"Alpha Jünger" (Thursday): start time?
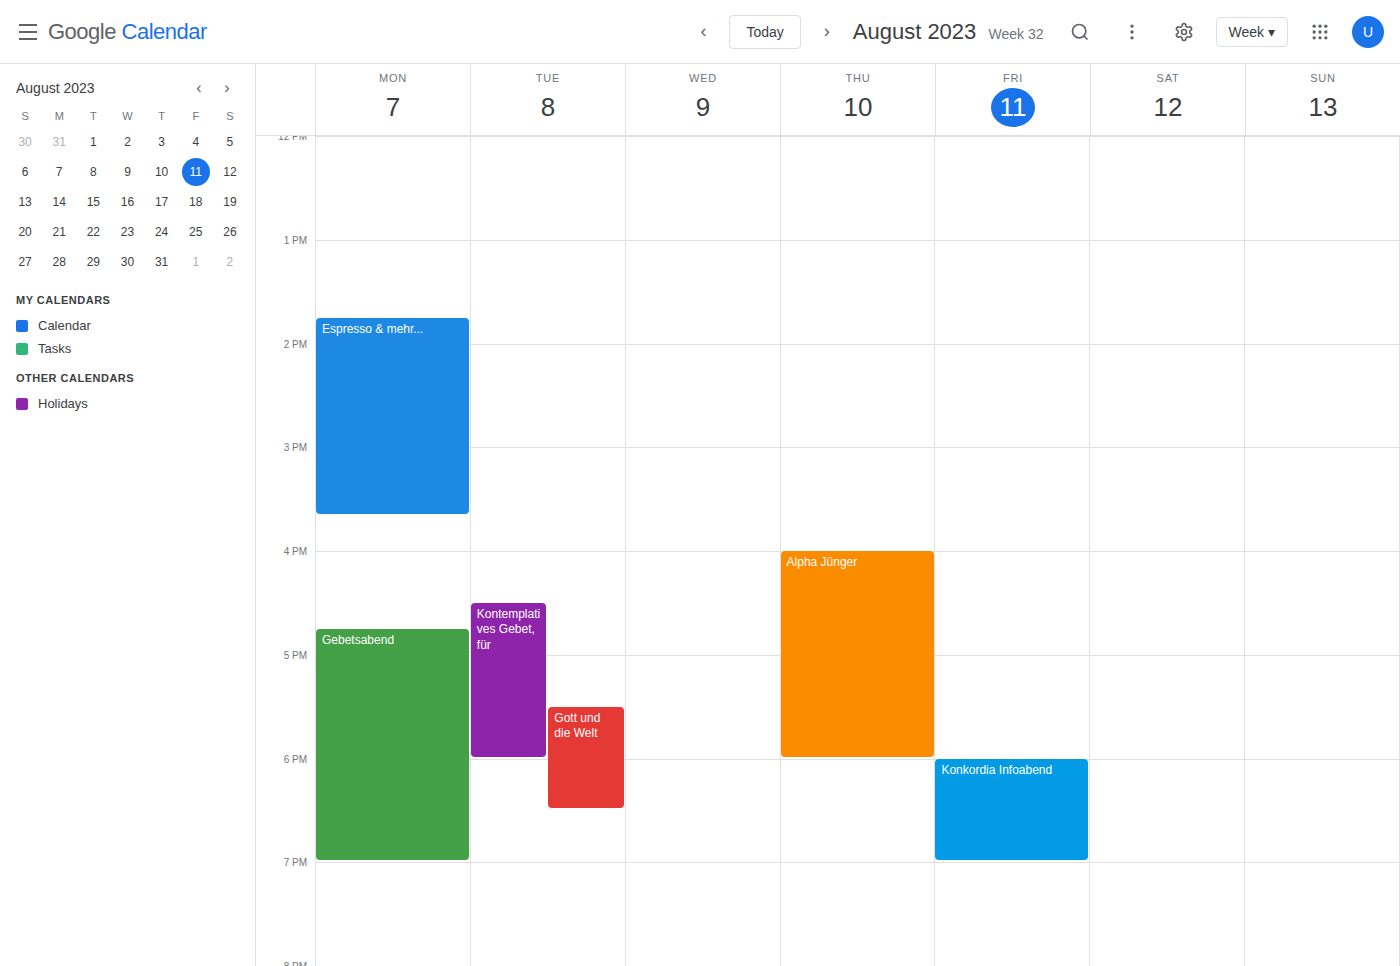
4:00 PM